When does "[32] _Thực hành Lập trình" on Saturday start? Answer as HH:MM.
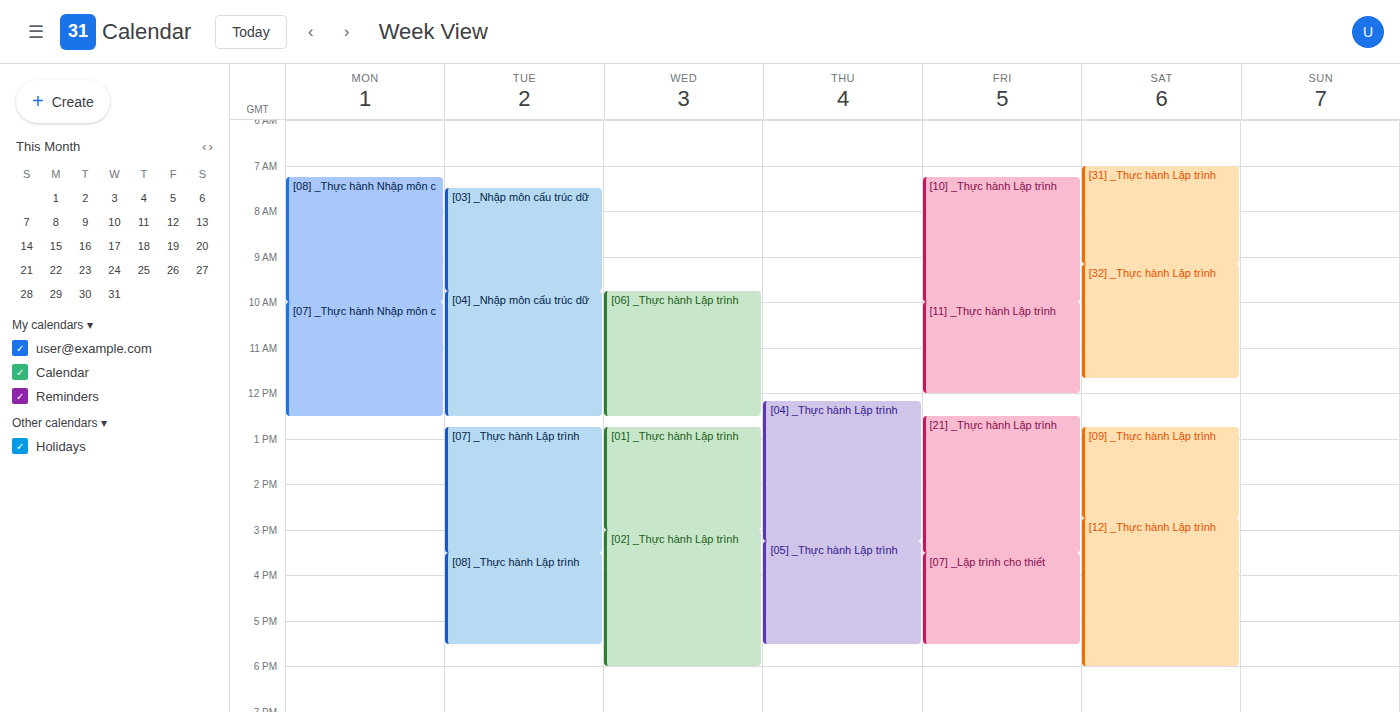
09:10